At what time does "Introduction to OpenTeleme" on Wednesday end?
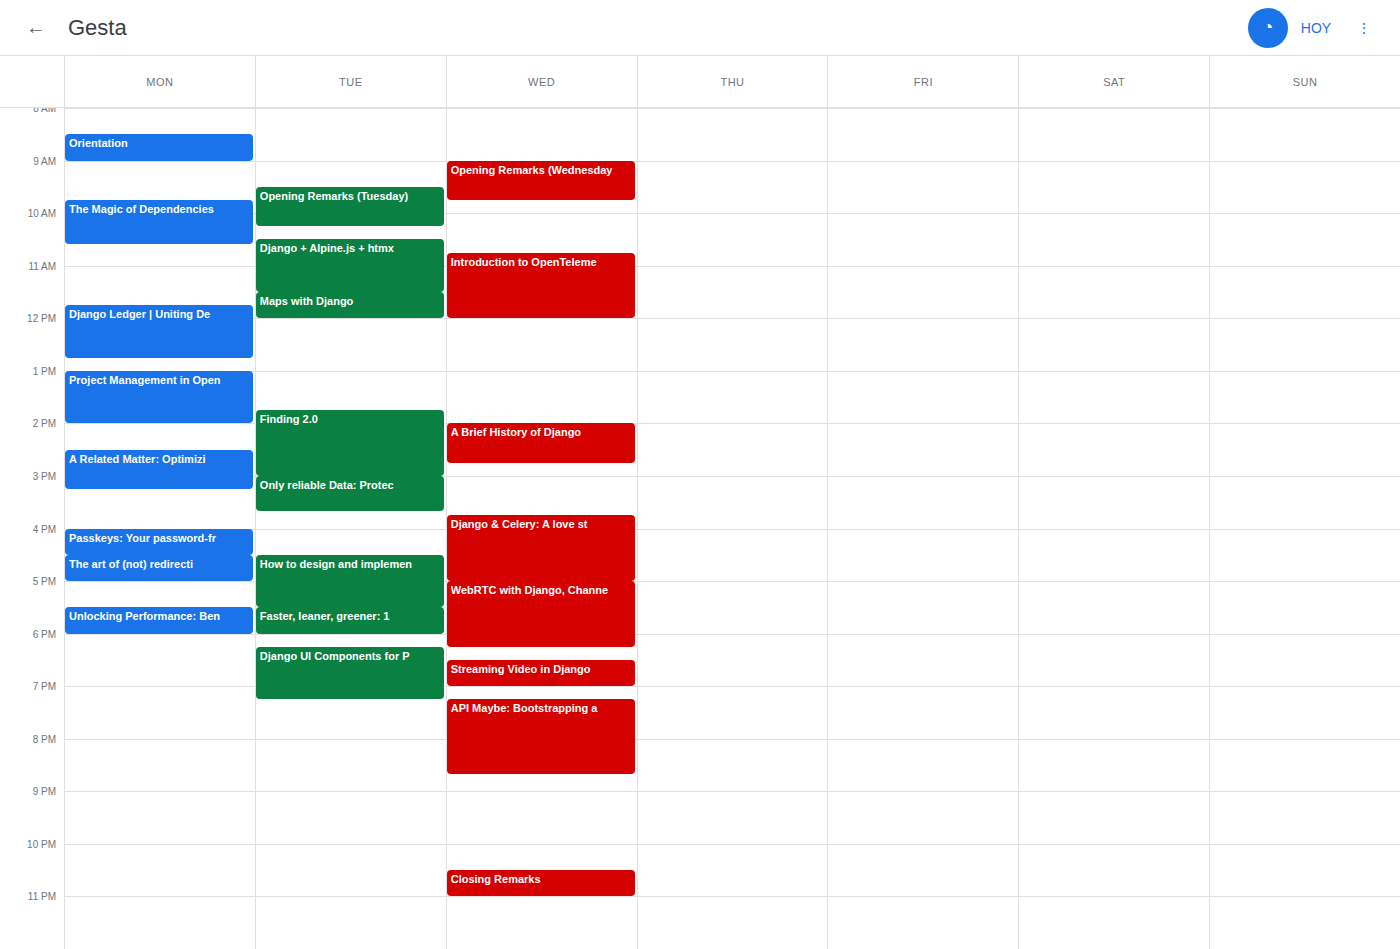
12:00 PM